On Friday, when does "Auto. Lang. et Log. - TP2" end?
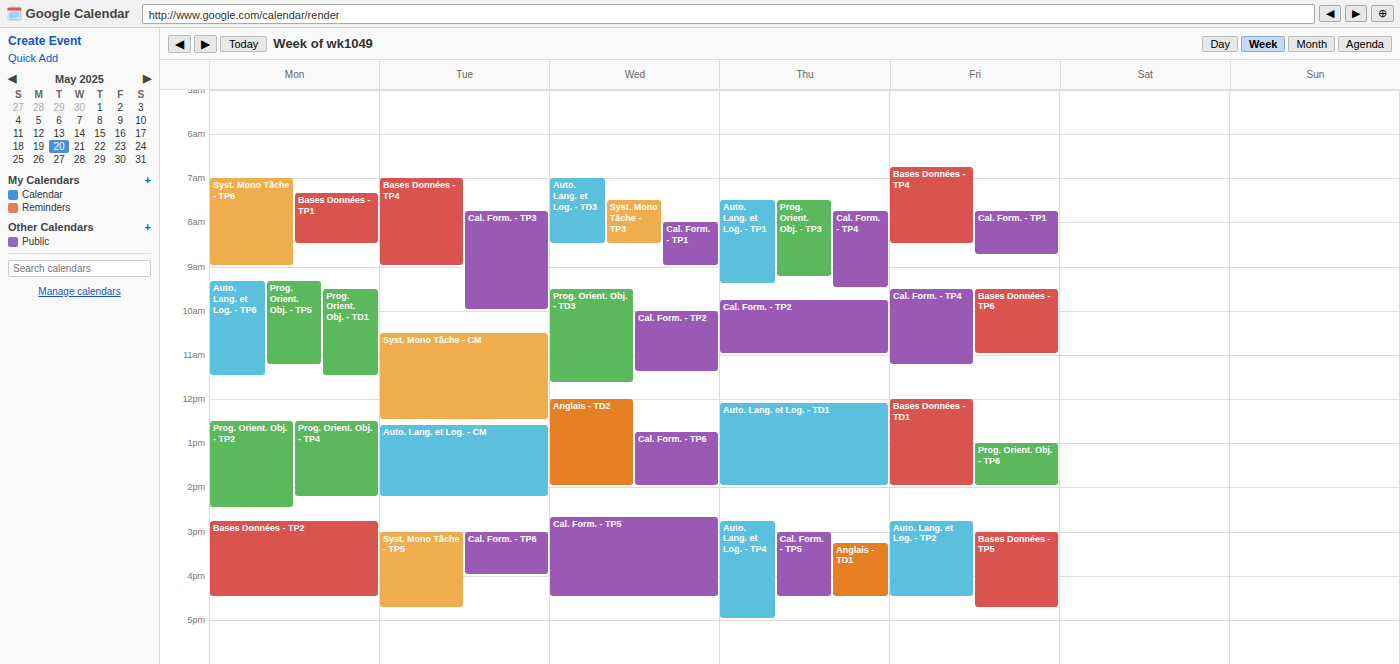
4:30 PM